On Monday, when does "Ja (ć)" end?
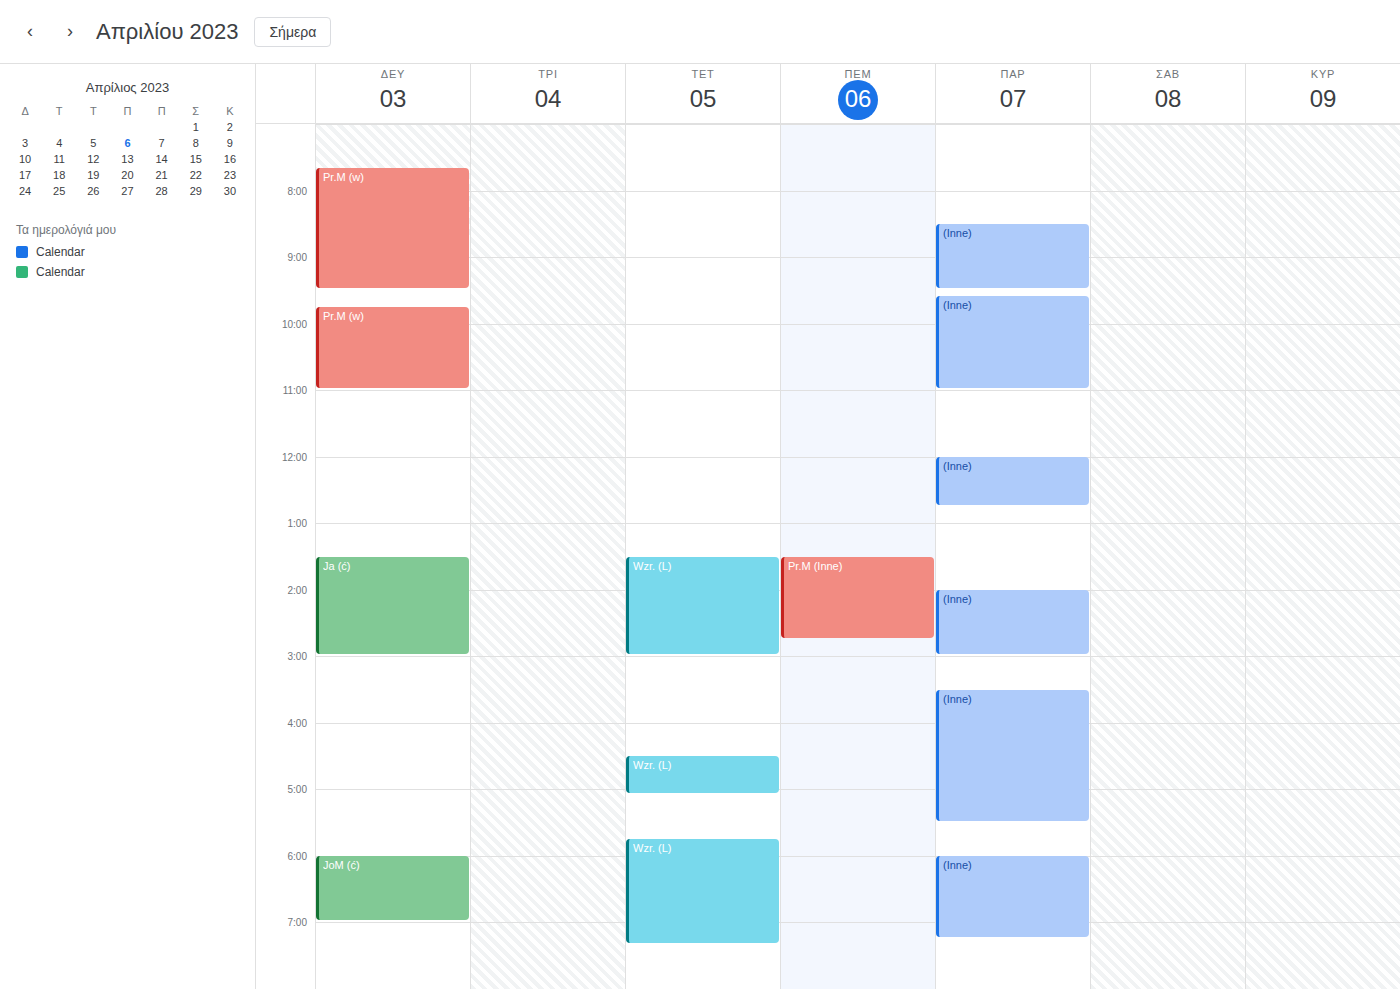
3:00 PM